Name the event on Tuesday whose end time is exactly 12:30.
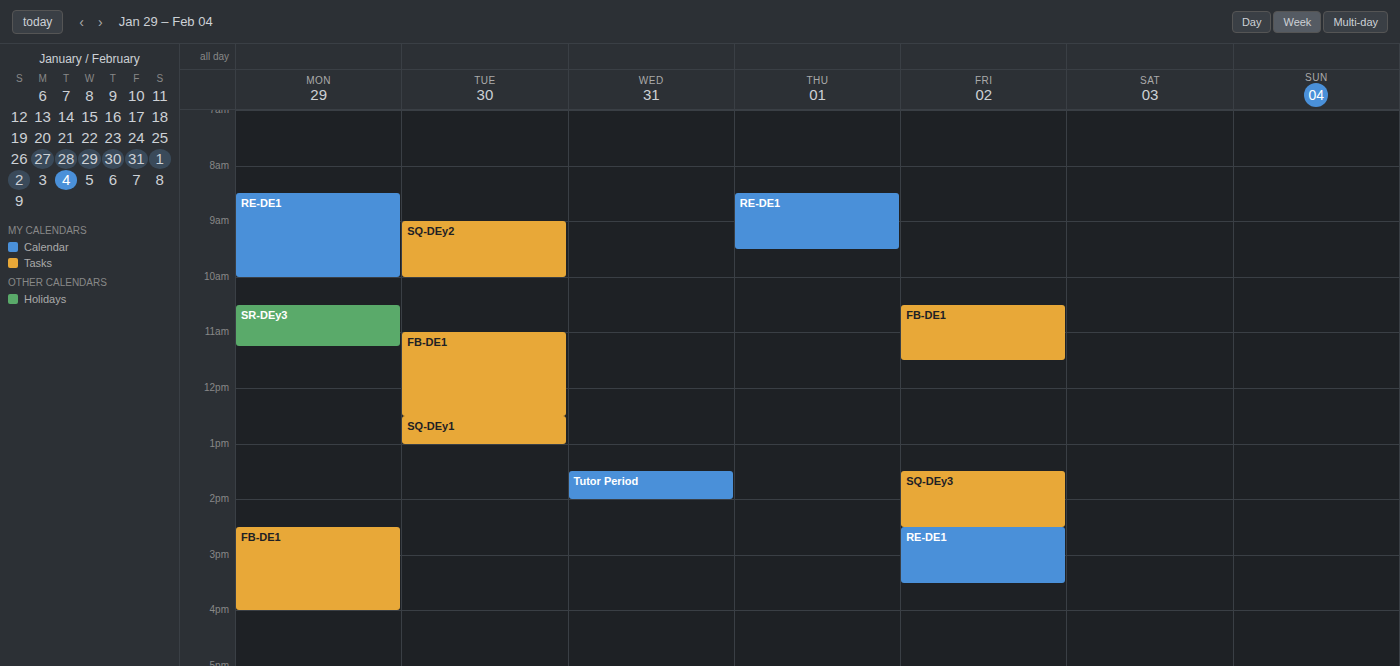
"FB-DE1"